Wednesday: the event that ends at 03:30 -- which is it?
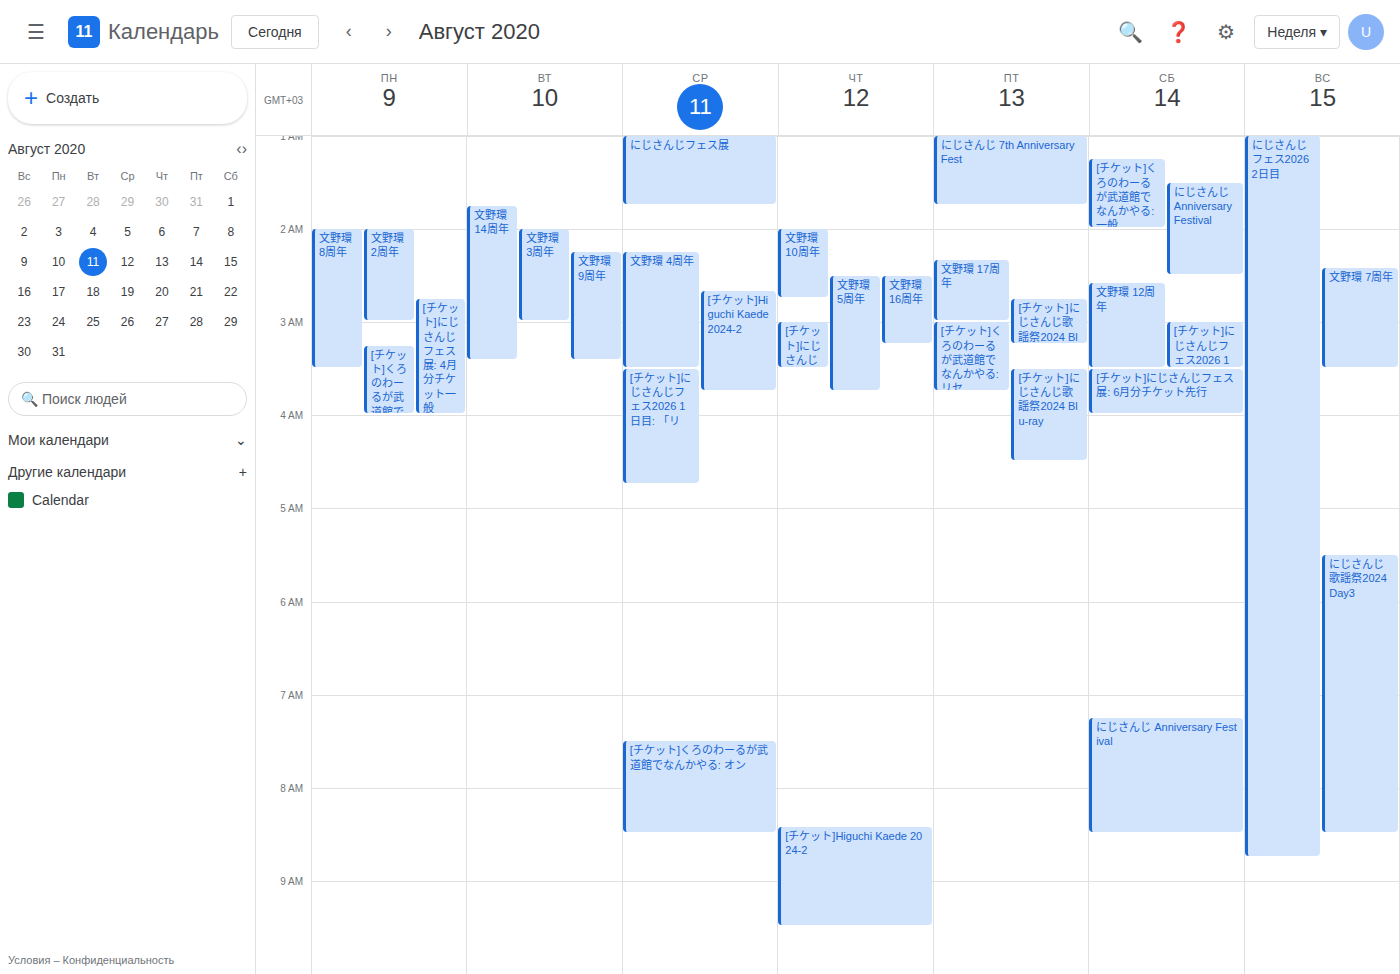
"文野環 4周年"